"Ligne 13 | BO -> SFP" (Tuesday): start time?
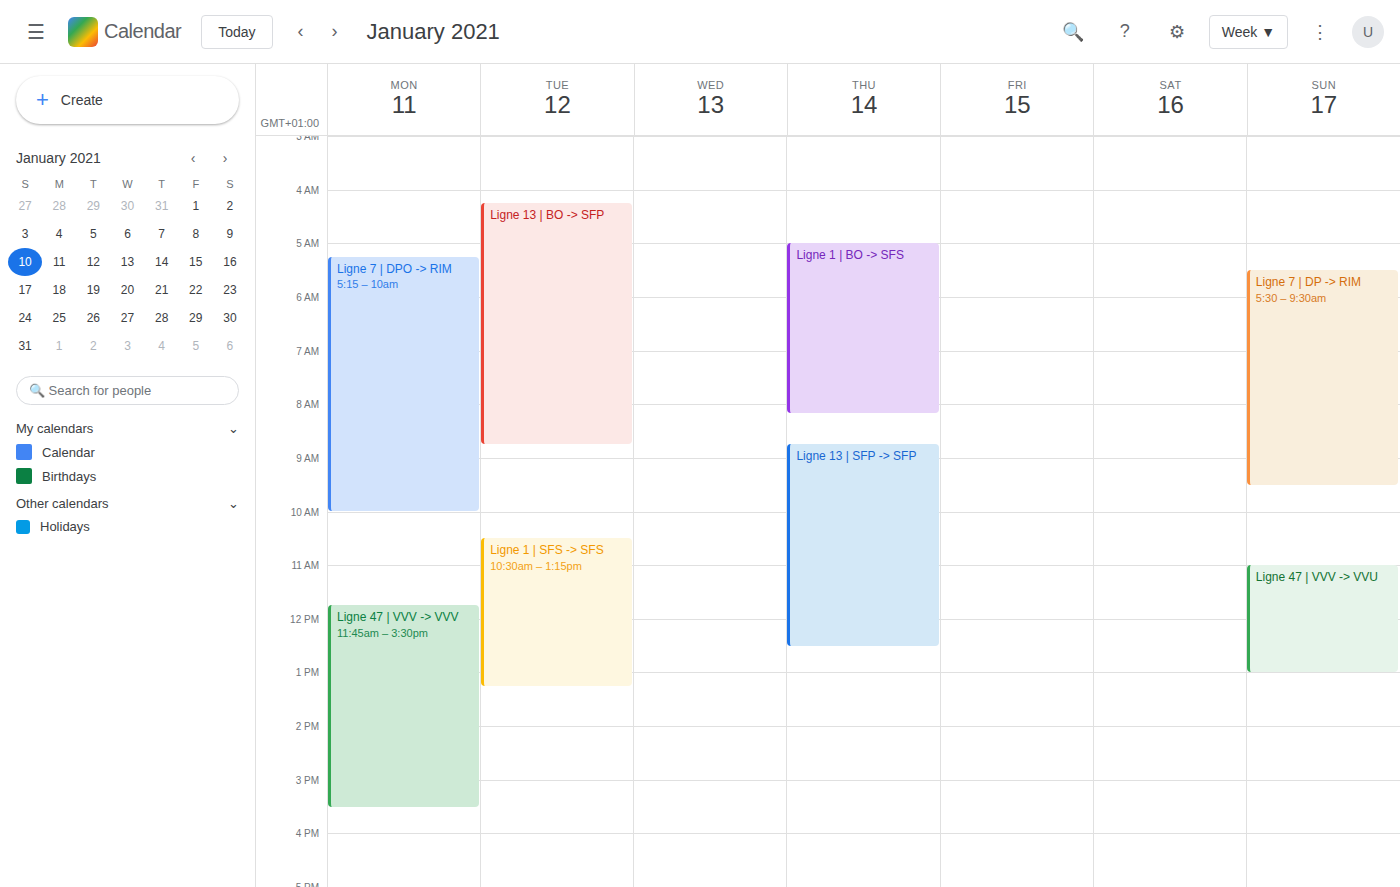
4:15 AM